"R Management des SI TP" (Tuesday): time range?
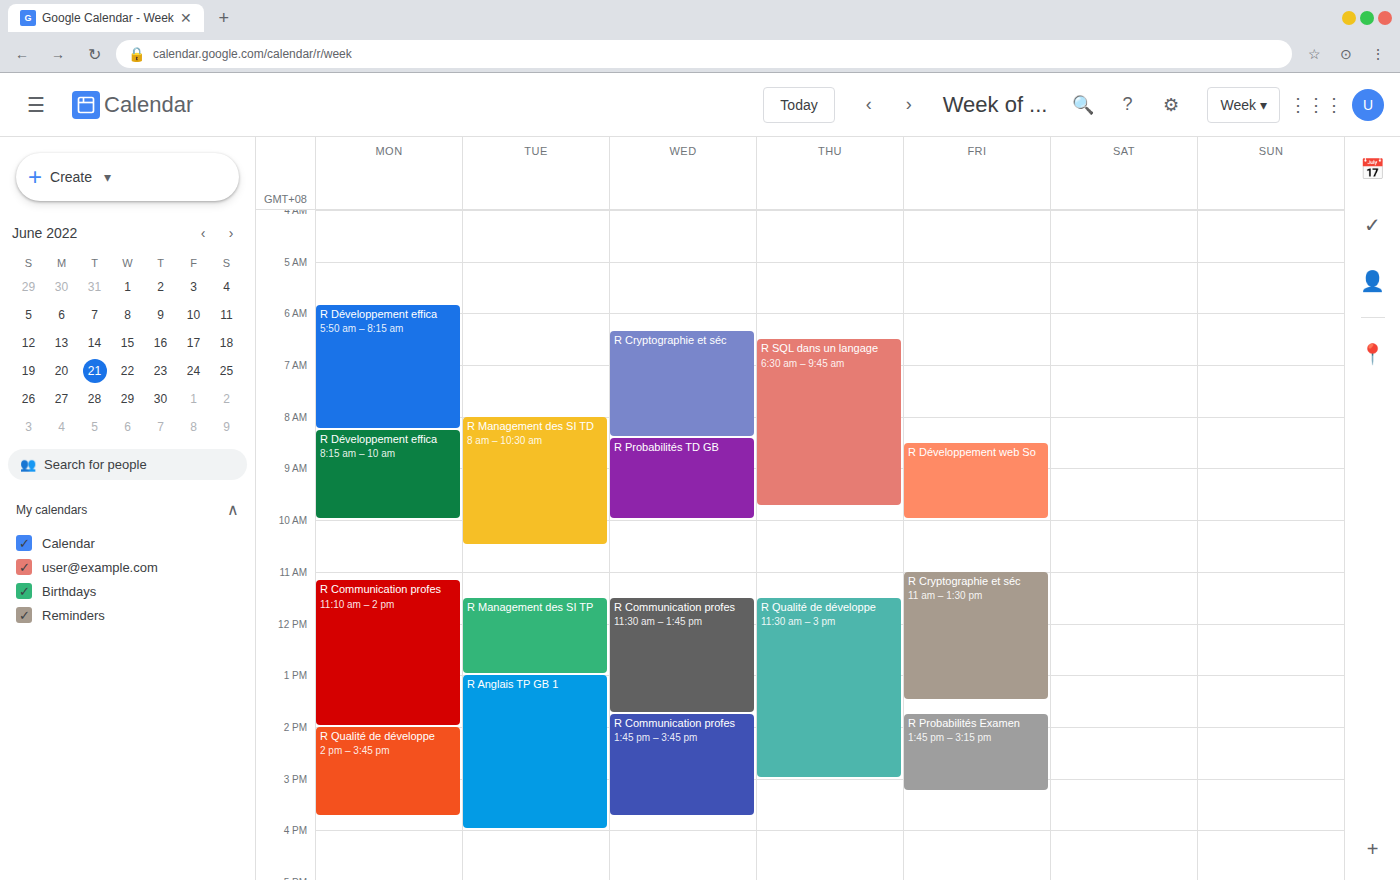
11:30 AM to 1:00 PM